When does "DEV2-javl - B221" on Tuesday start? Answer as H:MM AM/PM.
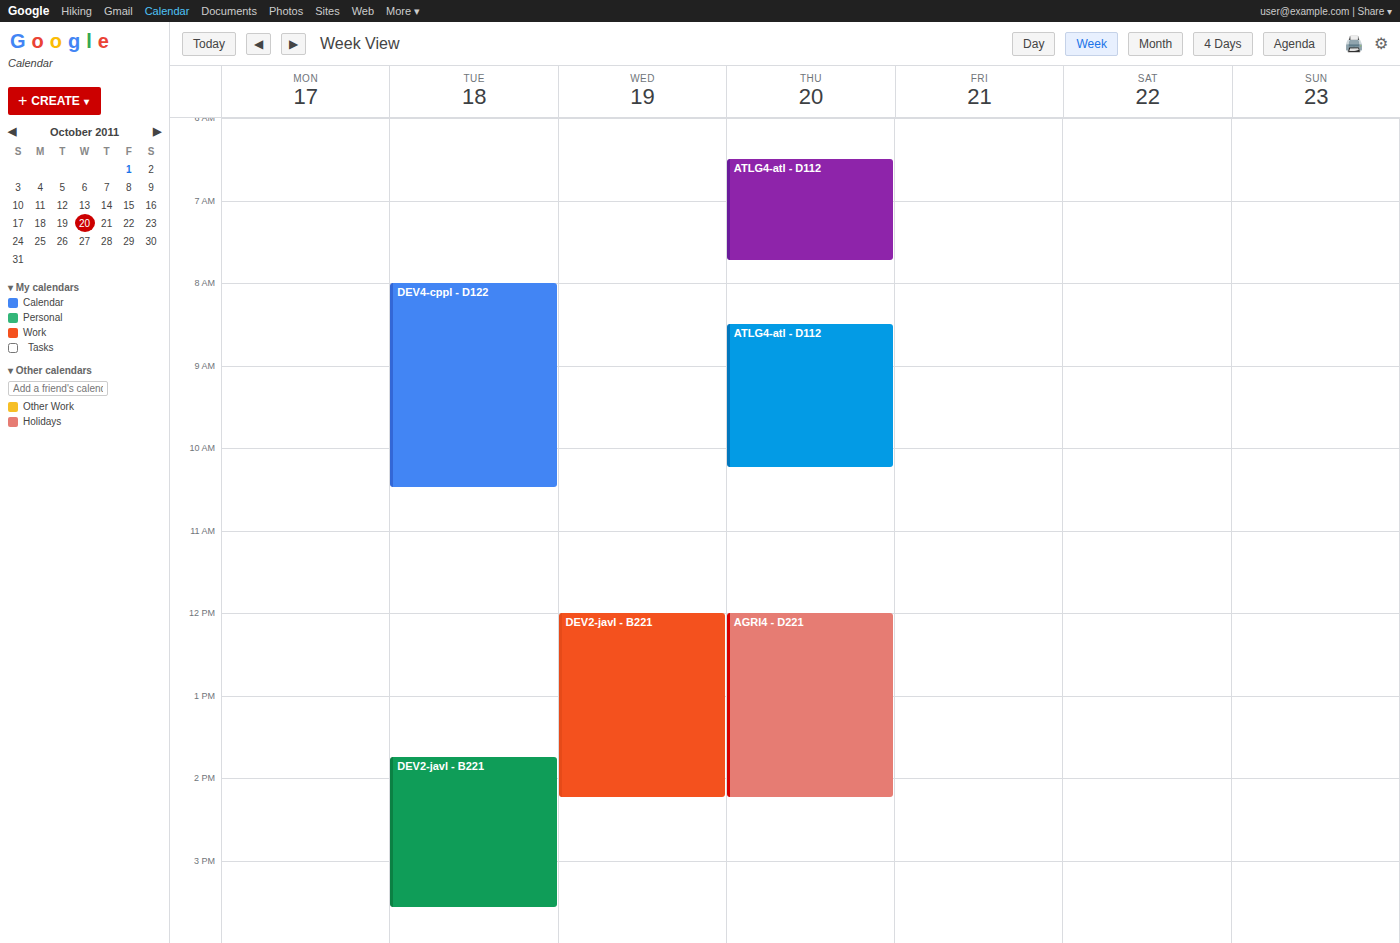
1:45 PM